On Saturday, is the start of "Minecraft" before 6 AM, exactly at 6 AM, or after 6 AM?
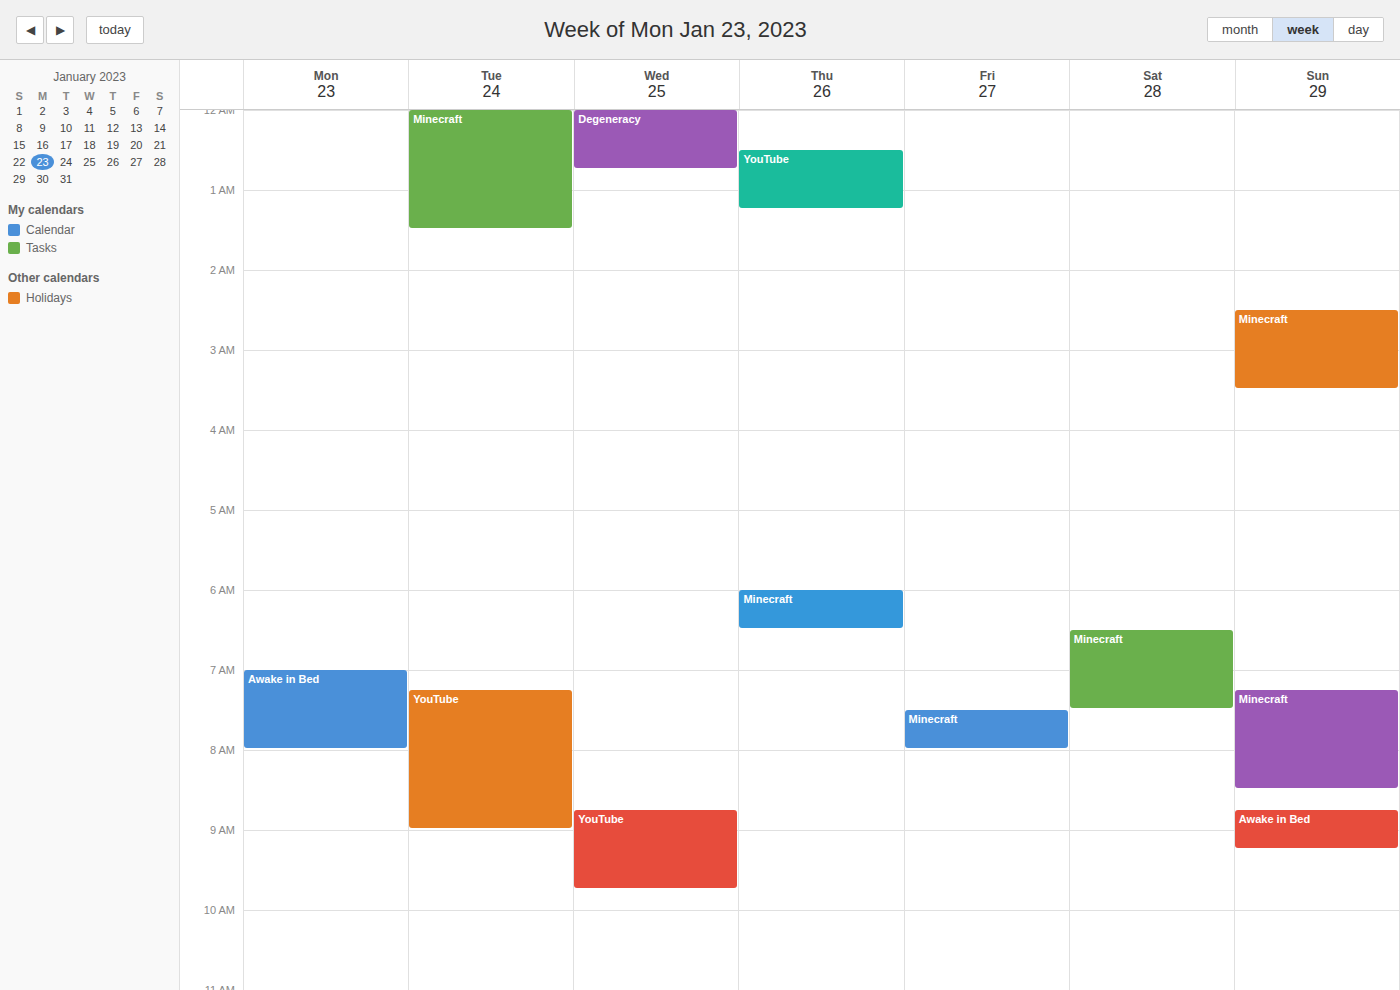
6:30 AM -- after 6 AM, 30 minutes below the 6 AM line.